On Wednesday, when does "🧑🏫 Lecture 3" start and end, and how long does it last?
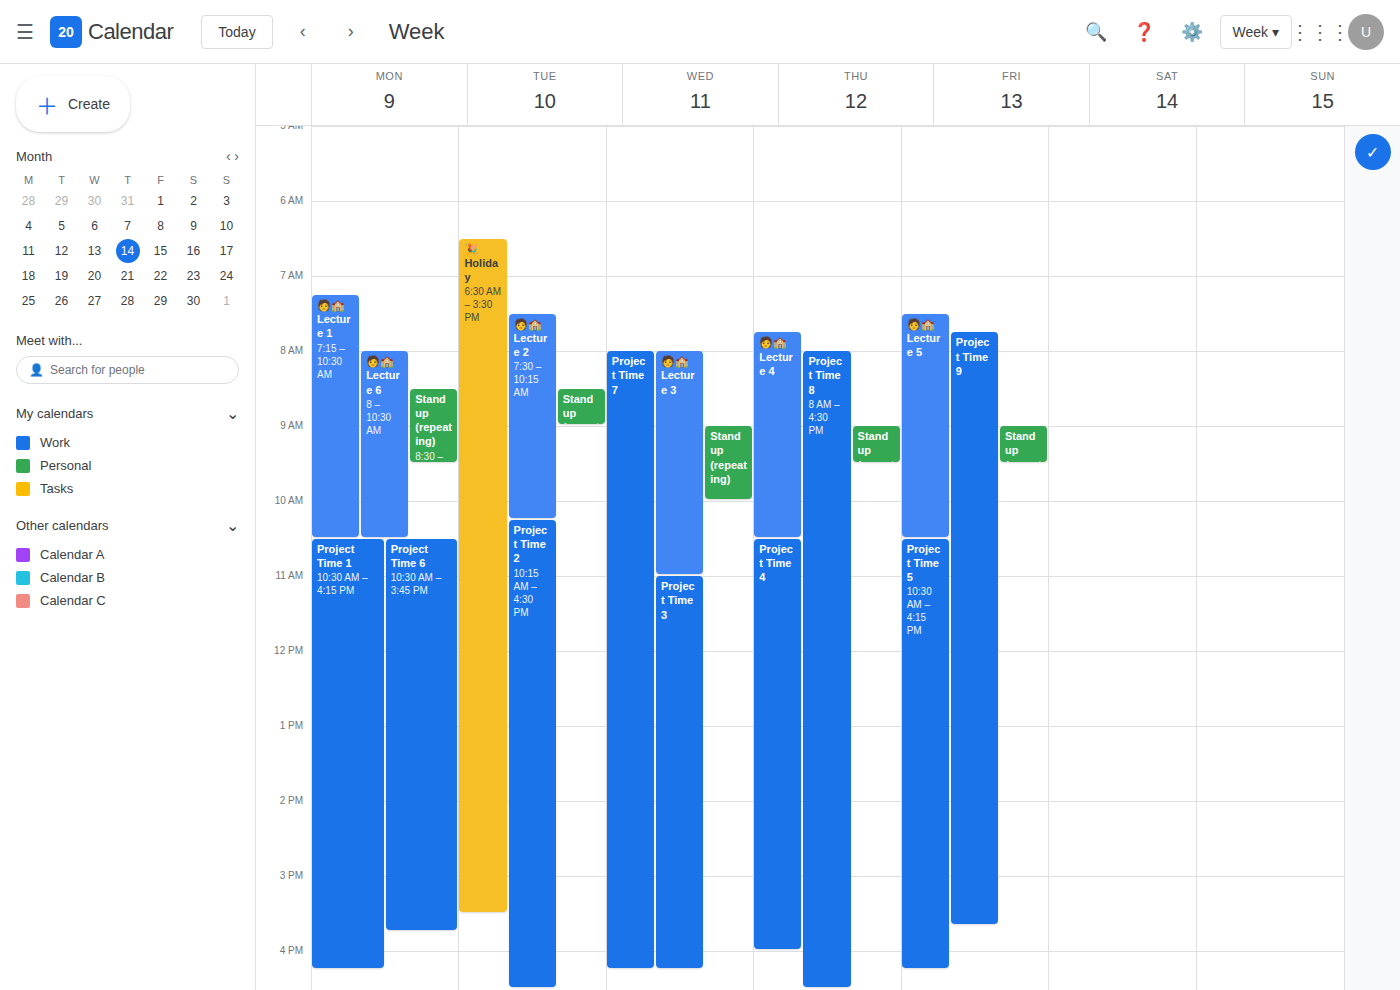
8:00 AM to 11:00 AM, 3 hours